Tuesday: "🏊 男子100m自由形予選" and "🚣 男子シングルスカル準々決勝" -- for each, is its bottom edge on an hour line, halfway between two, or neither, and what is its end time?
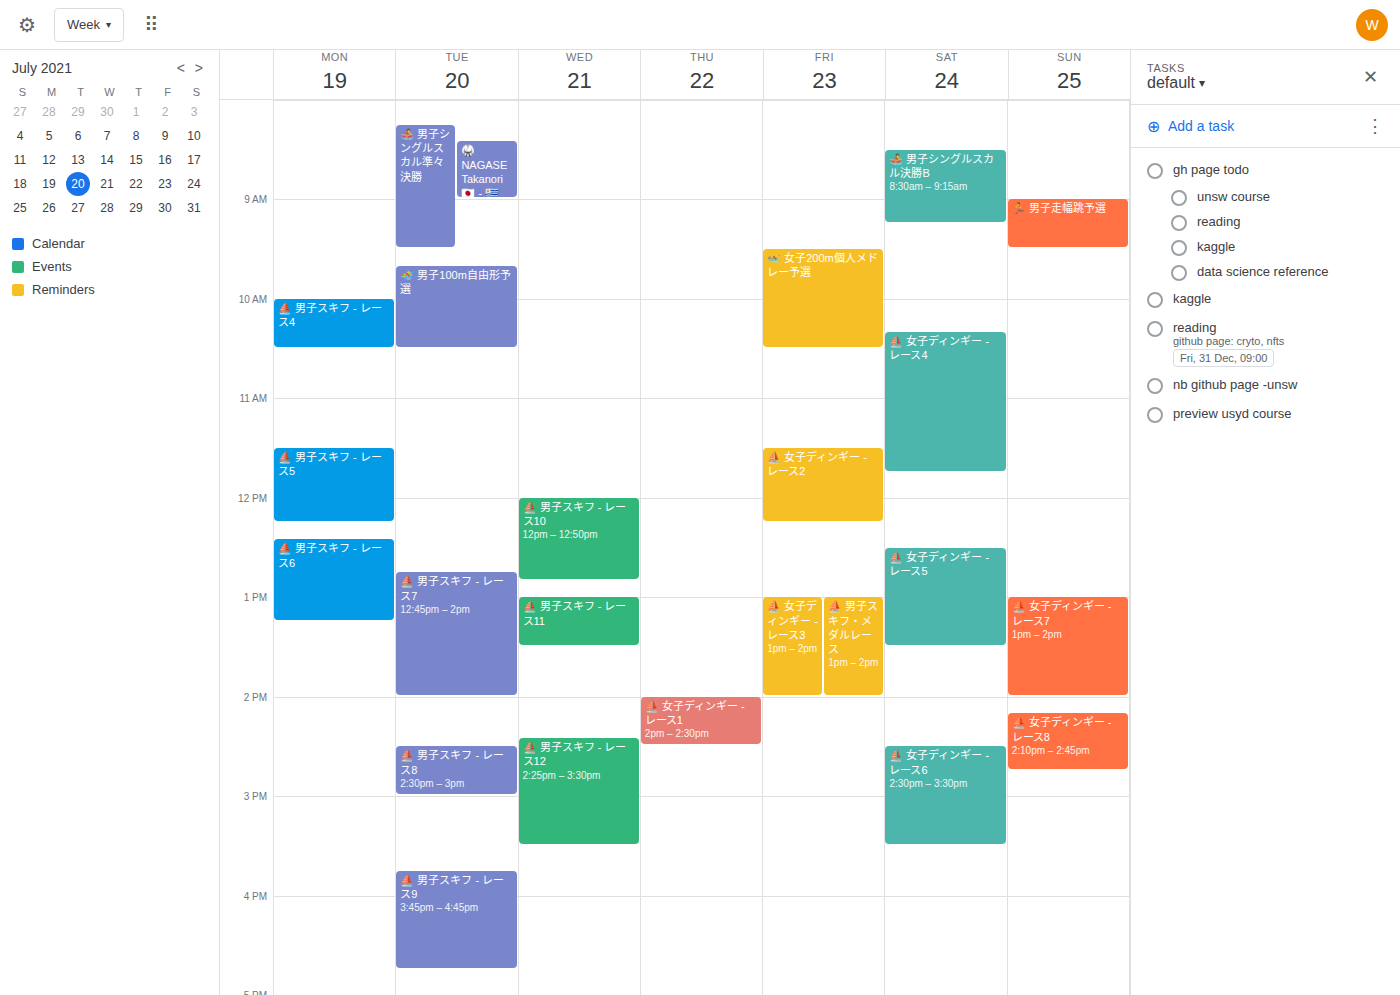
"🏊 男子100m自由形予選": 10:30 AM, halfway between the 10 AM and 11 AM lines. "🚣 男子シングルスカル準々決勝": 9:30 AM, halfway between the 9 AM and 10 AM lines.